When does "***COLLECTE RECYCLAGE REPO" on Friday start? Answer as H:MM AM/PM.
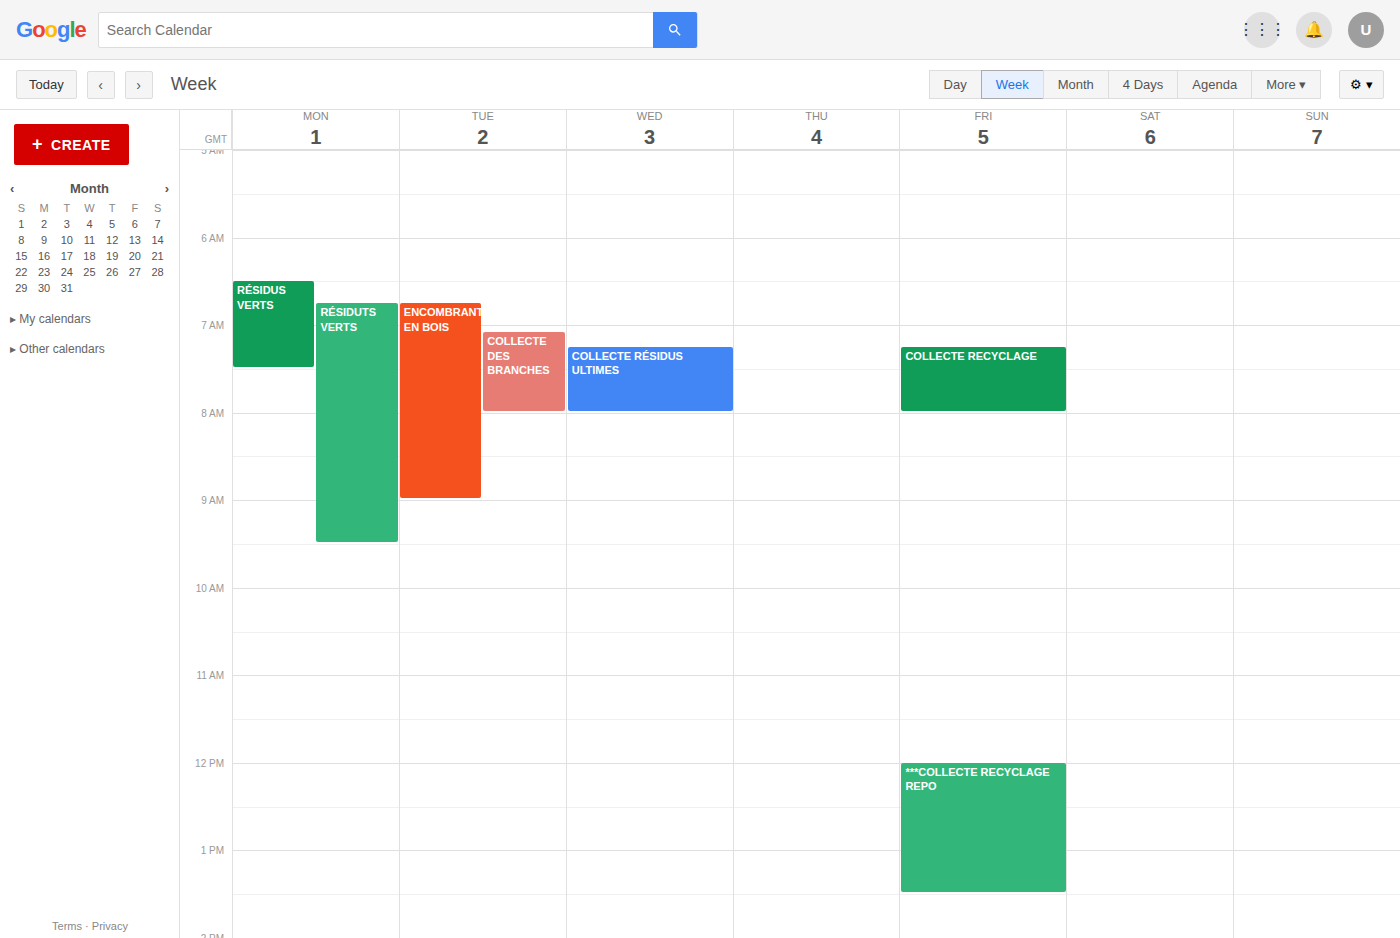
12:00 PM